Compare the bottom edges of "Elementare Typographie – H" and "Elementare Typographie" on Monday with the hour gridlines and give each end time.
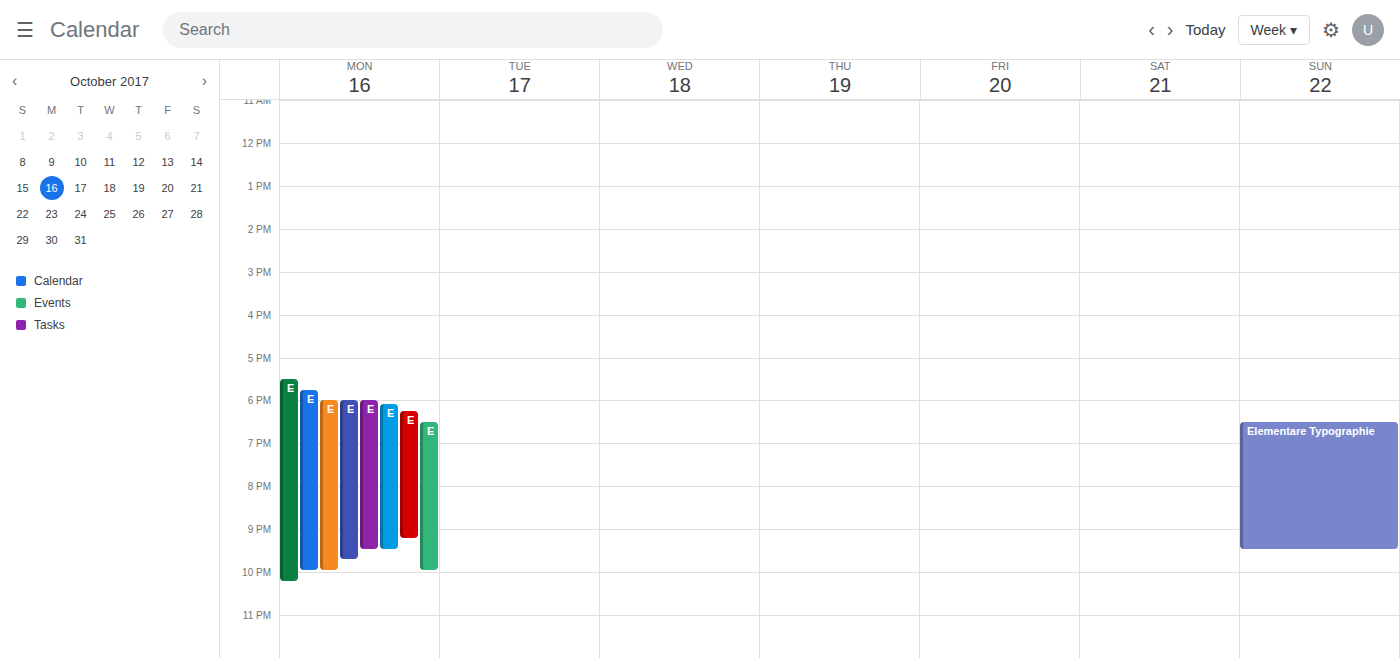
"Elementare Typographie – H": 21:30, halfway between the 21:00 and 22:00 lines. "Elementare Typographie": 22:00, exactly on the 22:00 line.